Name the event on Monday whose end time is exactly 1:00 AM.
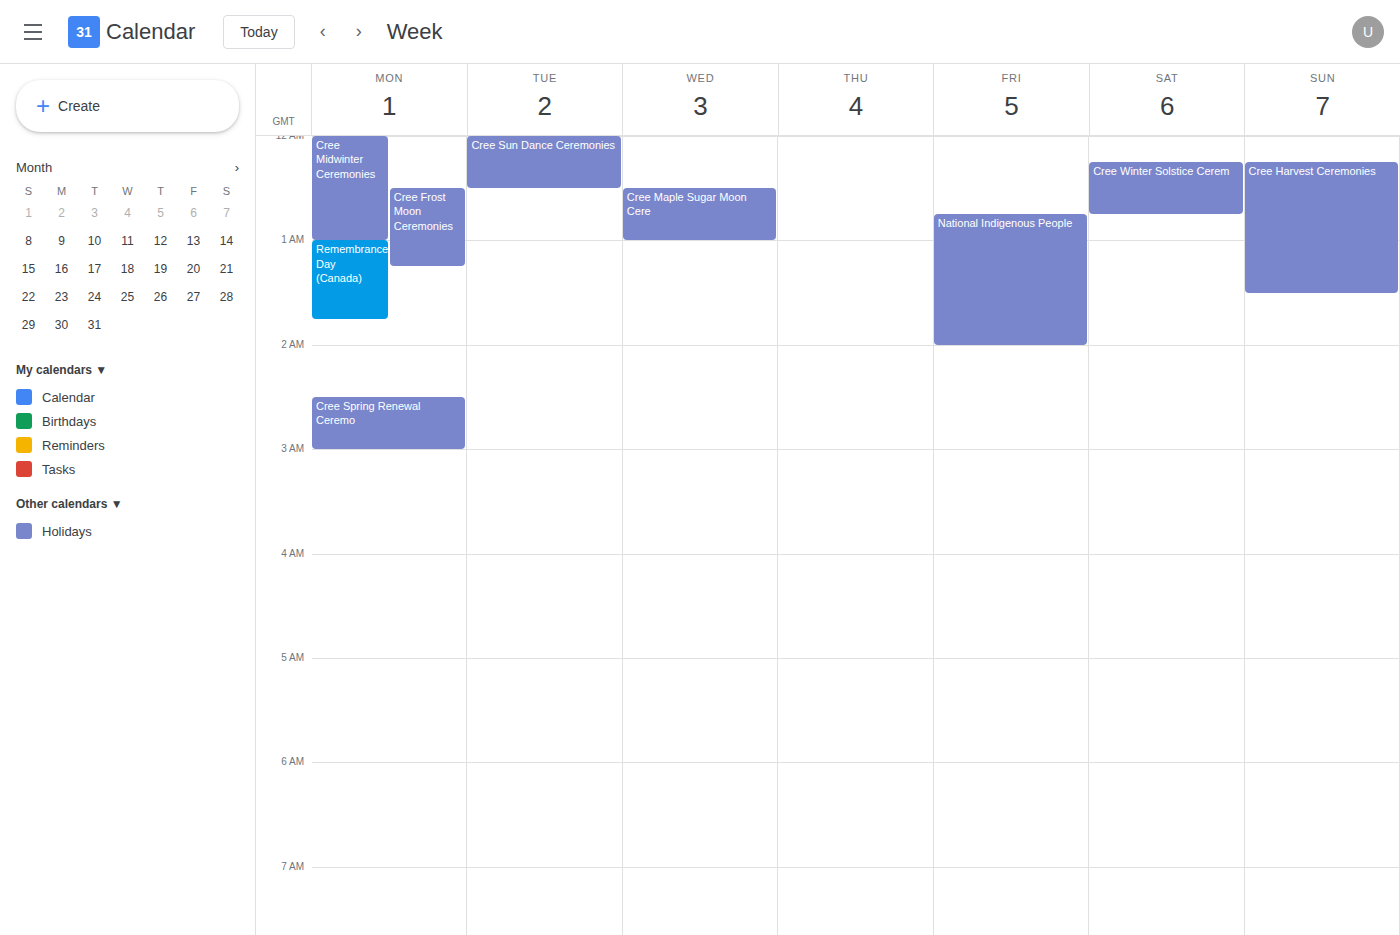
"Cree Midwinter Ceremonies"